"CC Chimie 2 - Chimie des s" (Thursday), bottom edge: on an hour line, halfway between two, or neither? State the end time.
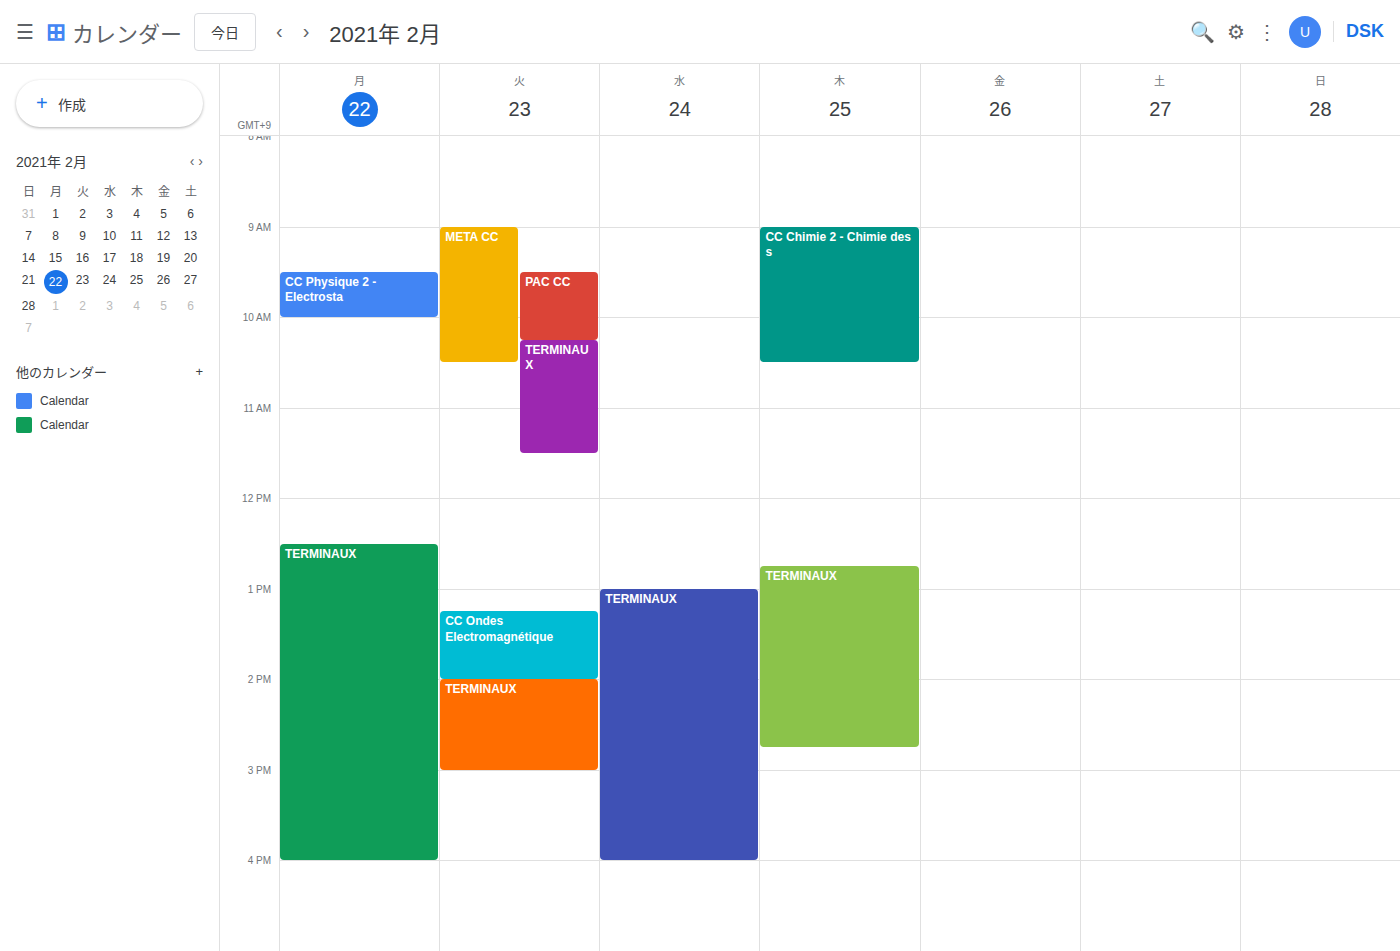
10:30 AM -- halfway between the 10 AM and 11 AM lines.